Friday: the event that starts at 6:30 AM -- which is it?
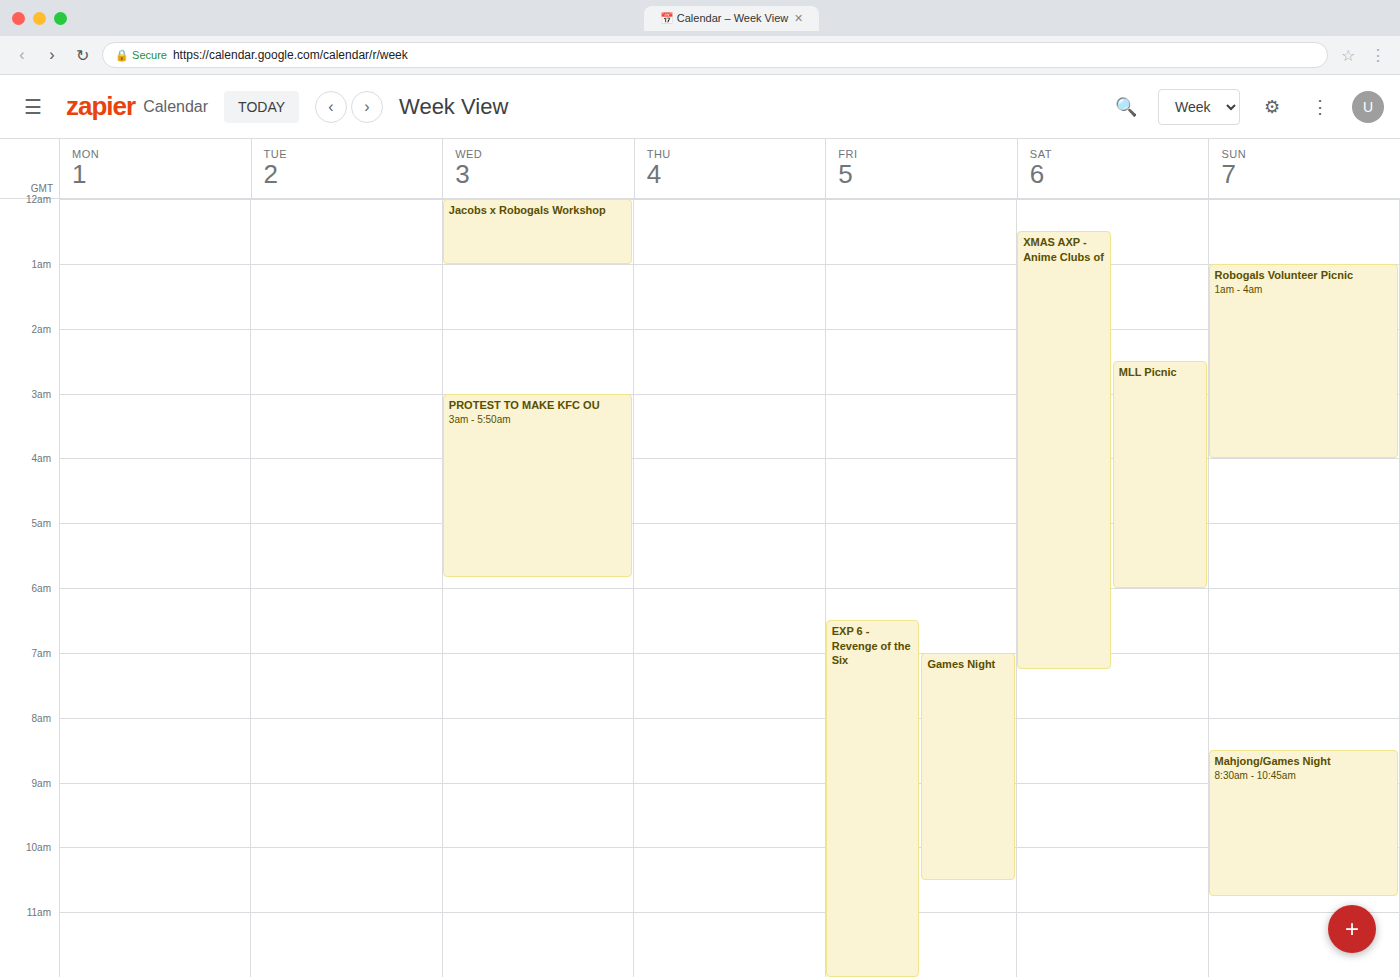
"EXP 6 - Revenge of the Six"